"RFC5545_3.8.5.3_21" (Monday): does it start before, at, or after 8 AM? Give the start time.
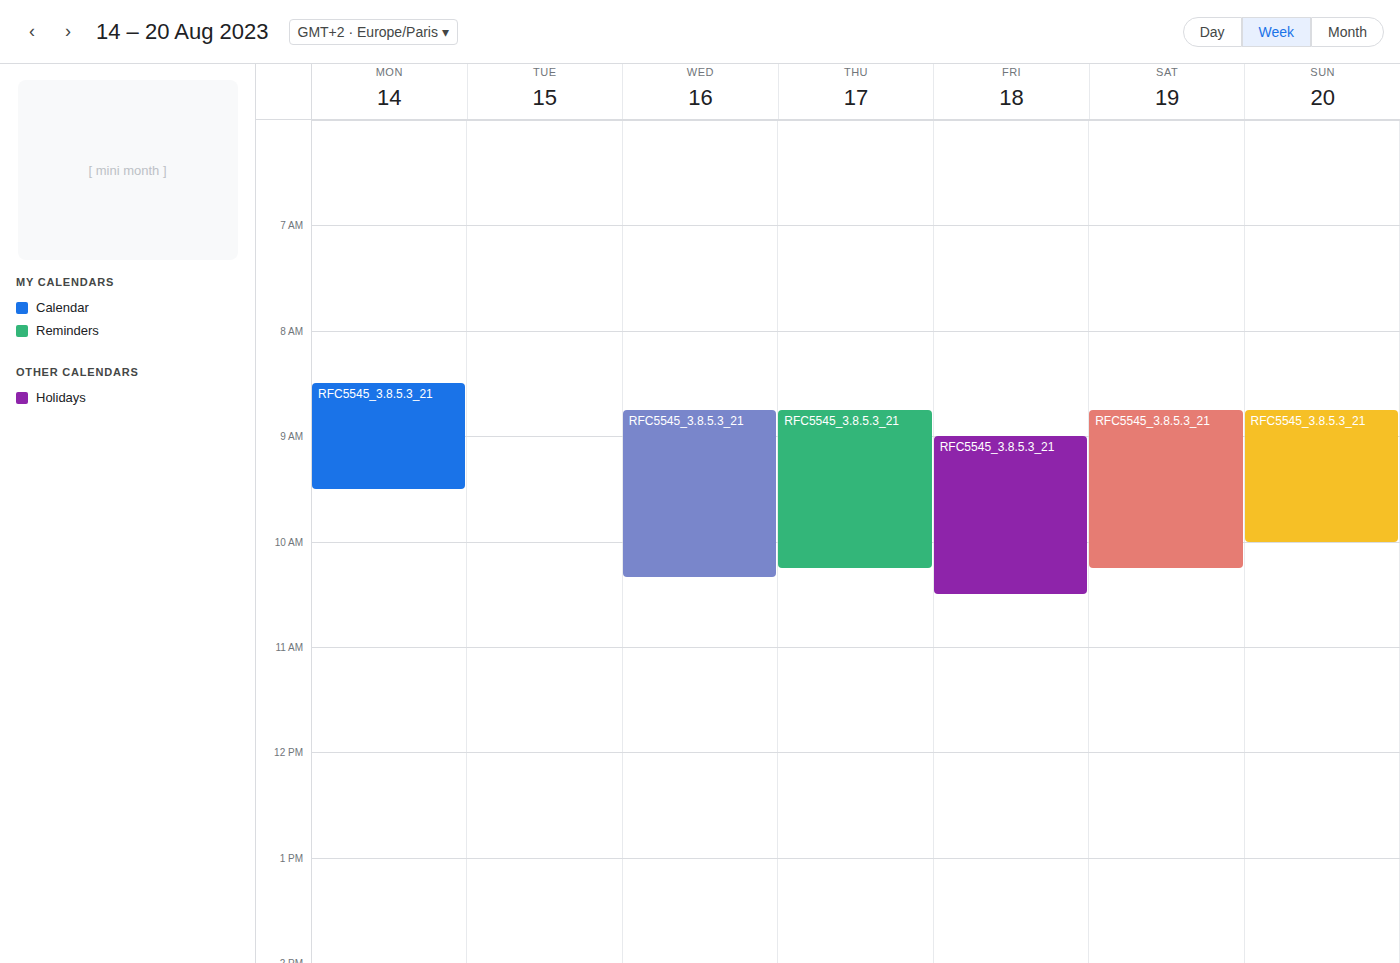
8:30 AM -- after 8 AM, 30 minutes below the 8 AM line.